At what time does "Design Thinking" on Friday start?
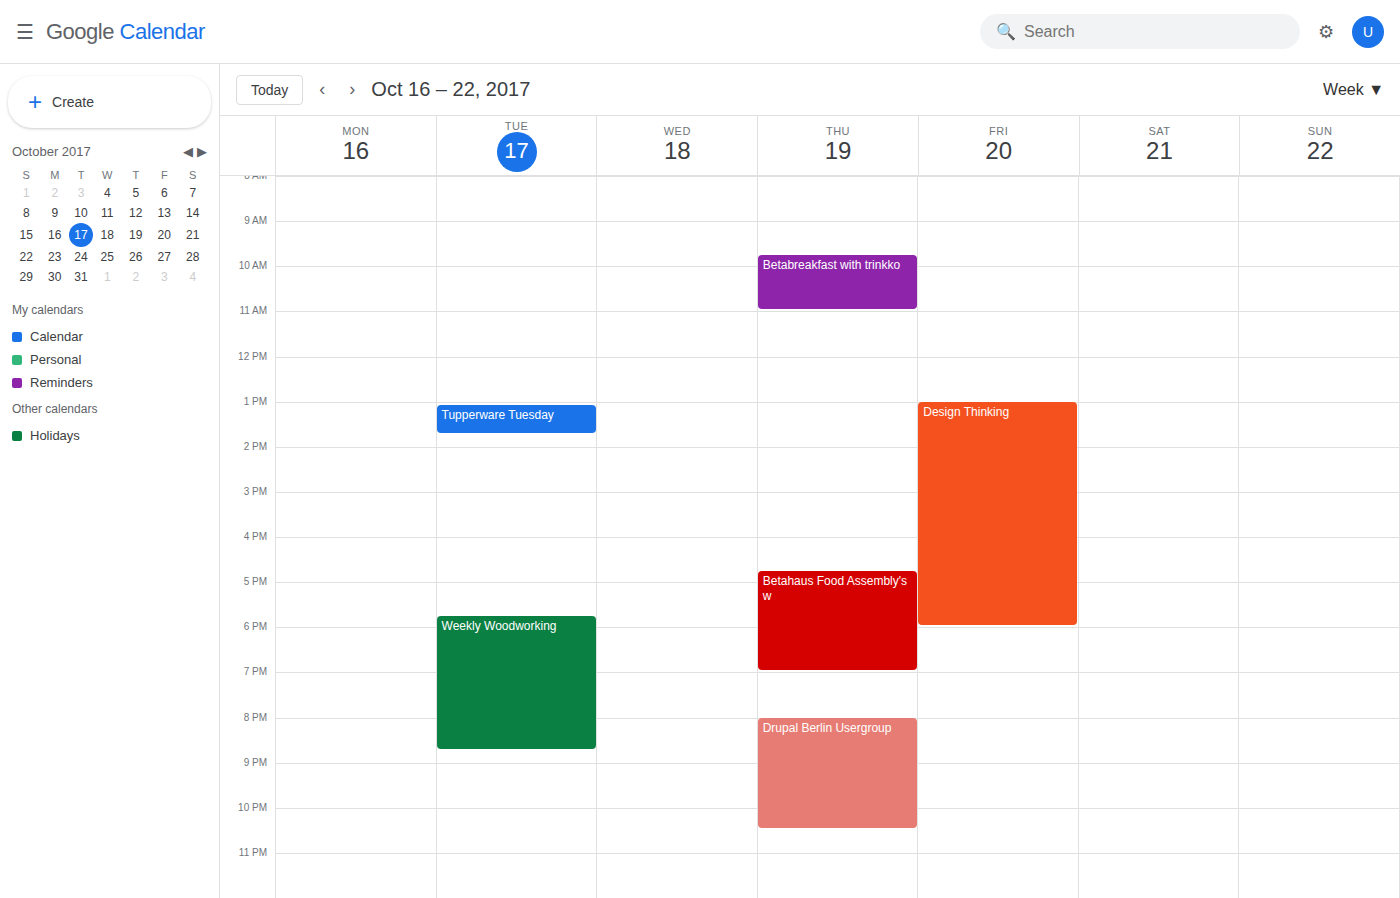
1:00 PM